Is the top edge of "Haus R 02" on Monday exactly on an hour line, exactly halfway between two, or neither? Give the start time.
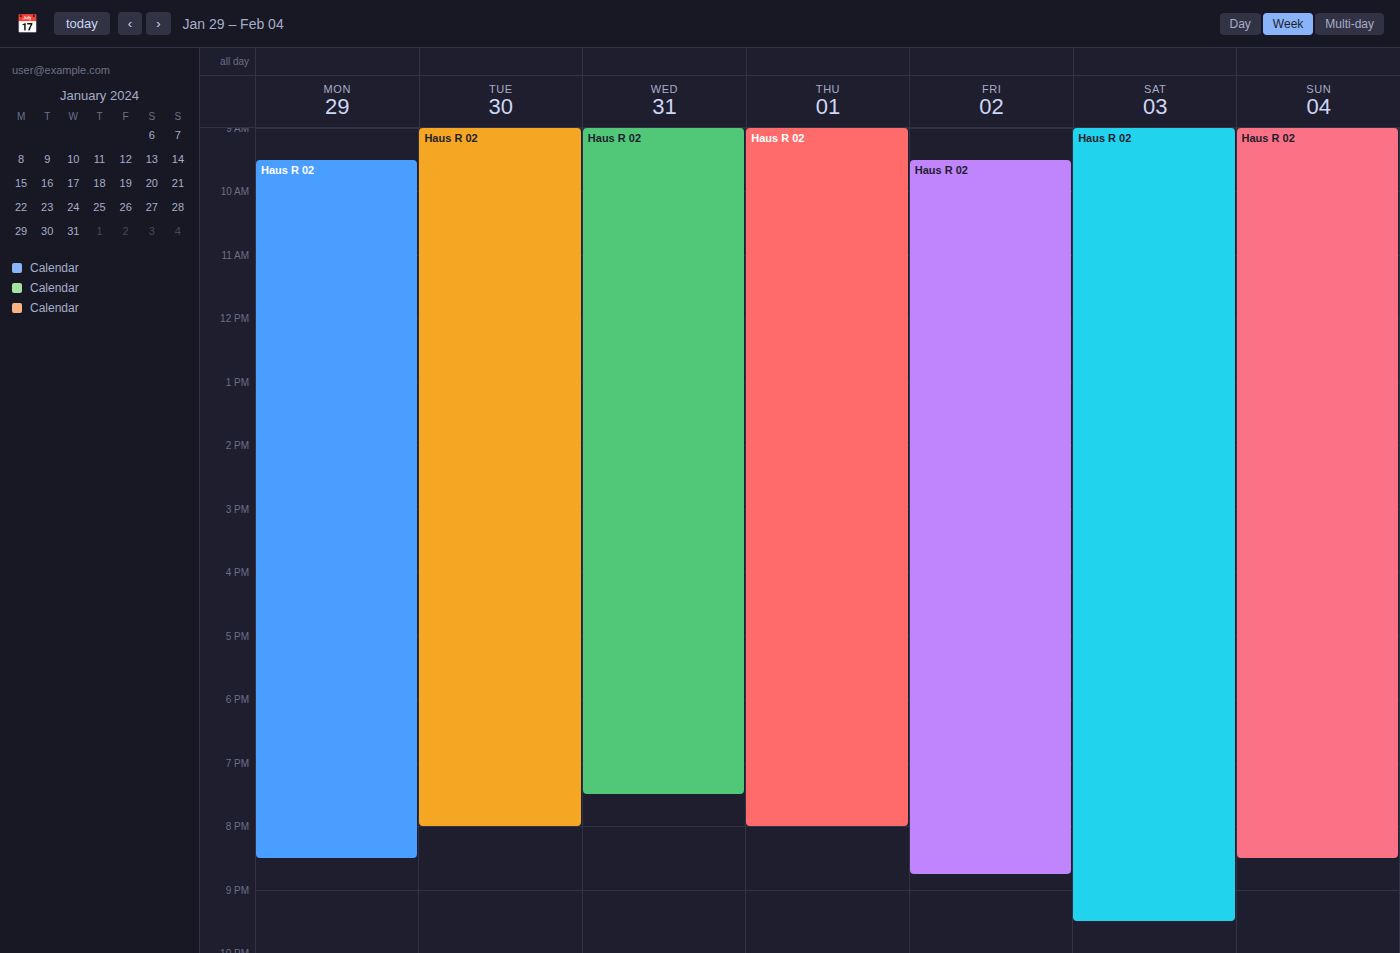
9:30 AM -- halfway between the 9 AM and 10 AM lines.